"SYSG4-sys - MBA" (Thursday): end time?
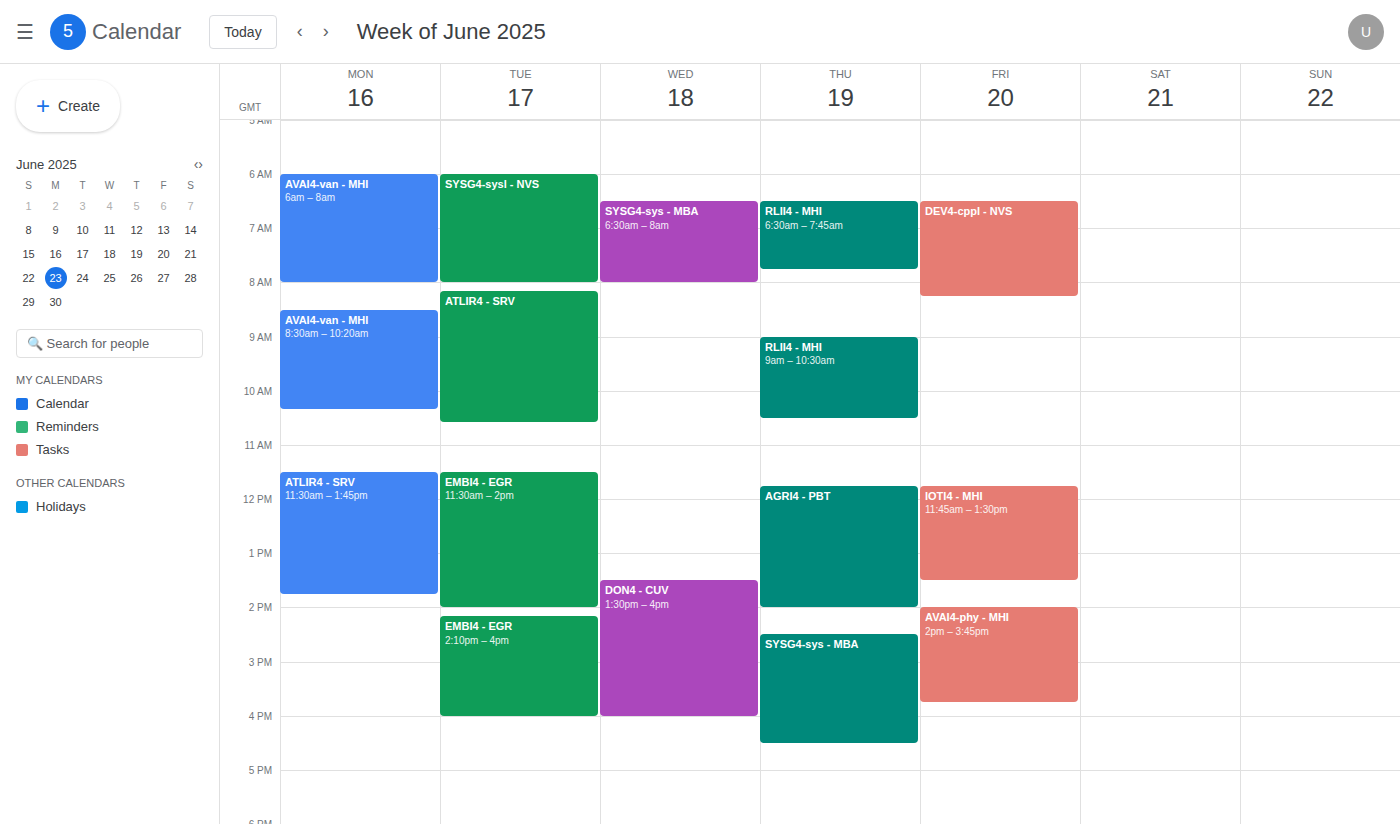
16:30